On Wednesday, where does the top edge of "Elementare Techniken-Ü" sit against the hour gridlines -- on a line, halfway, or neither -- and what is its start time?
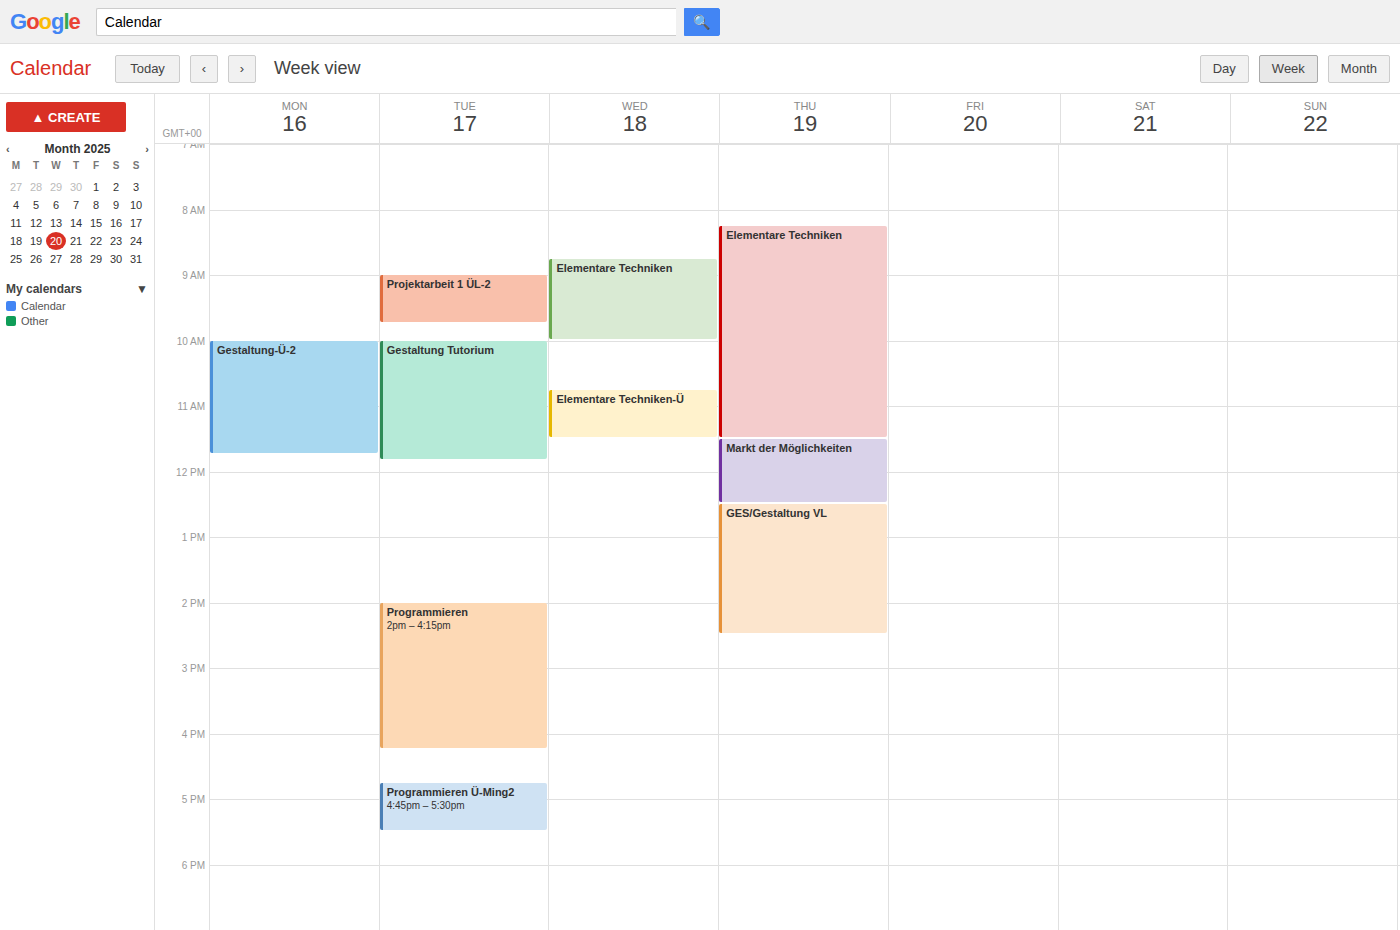
10:45 AM -- neither: three quarters of the way from the 10 AM line to the 11 AM line.